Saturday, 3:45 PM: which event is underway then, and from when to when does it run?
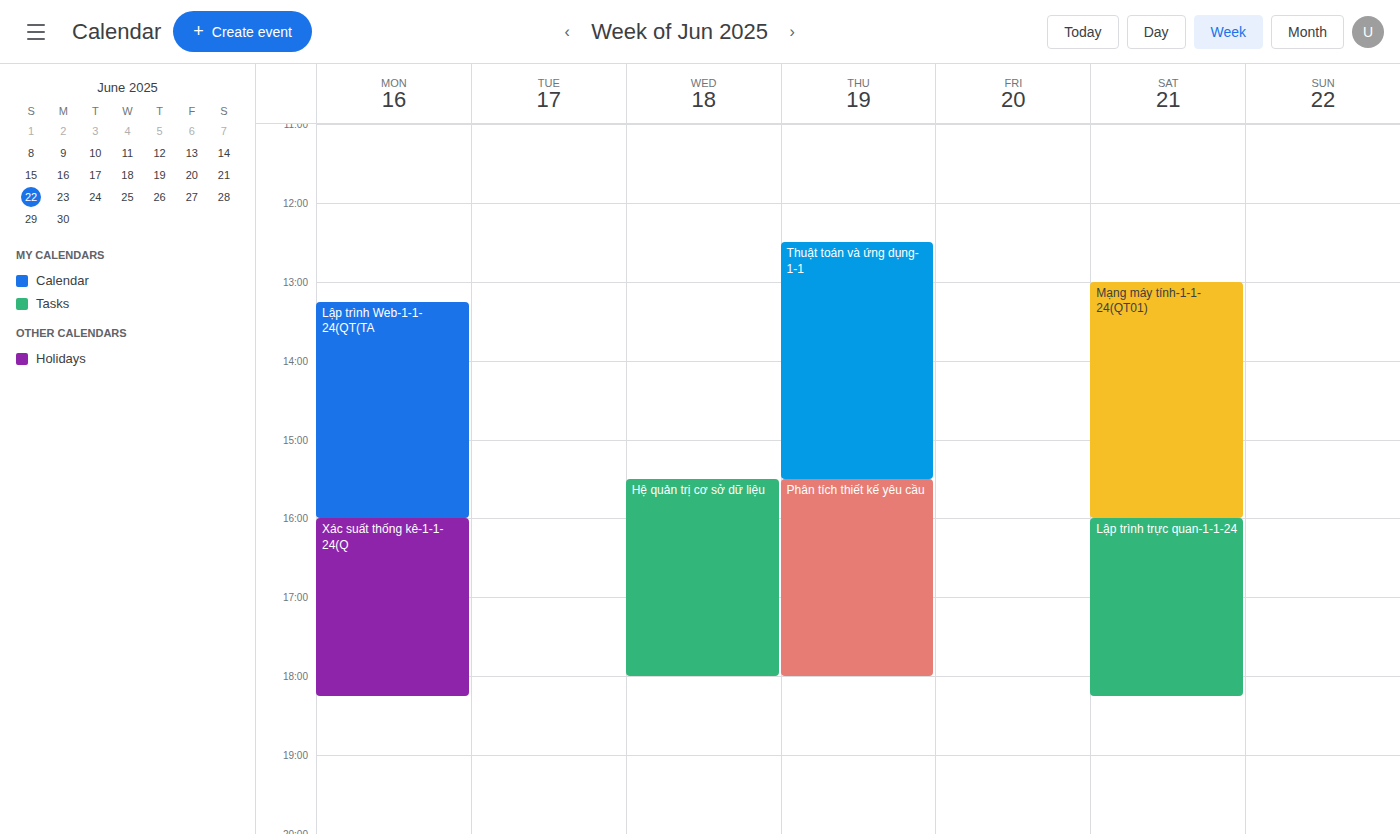
"Mạng máy tính-1-1-24(QT01)", 1:00 PM to 4:00 PM